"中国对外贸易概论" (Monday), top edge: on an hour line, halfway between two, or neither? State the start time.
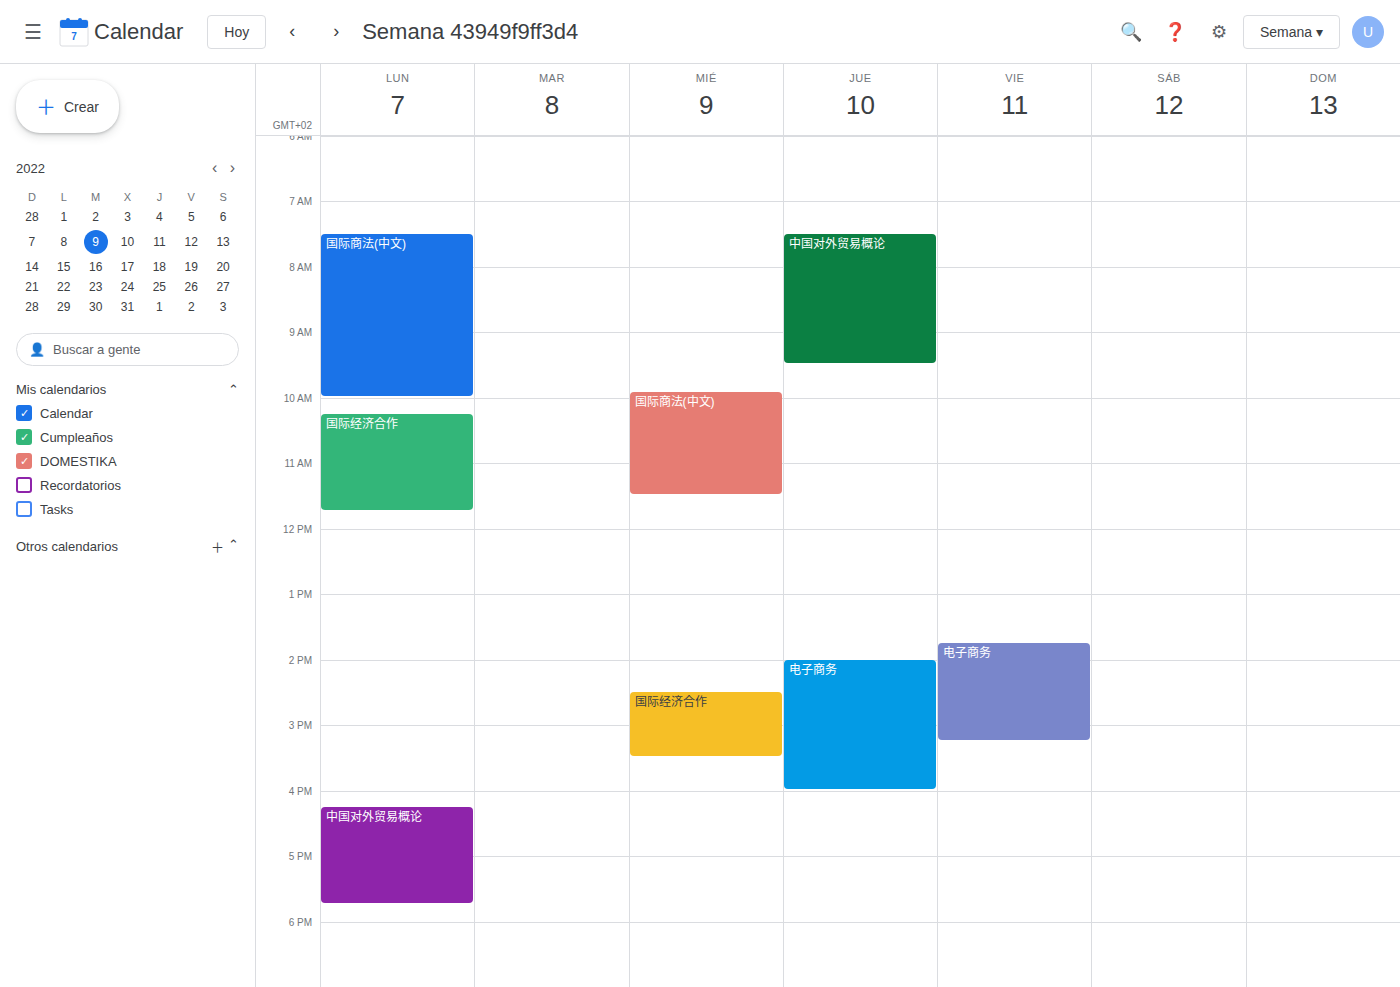
4:15 PM -- neither: a quarter of the way from the 4 PM line to the 5 PM line.